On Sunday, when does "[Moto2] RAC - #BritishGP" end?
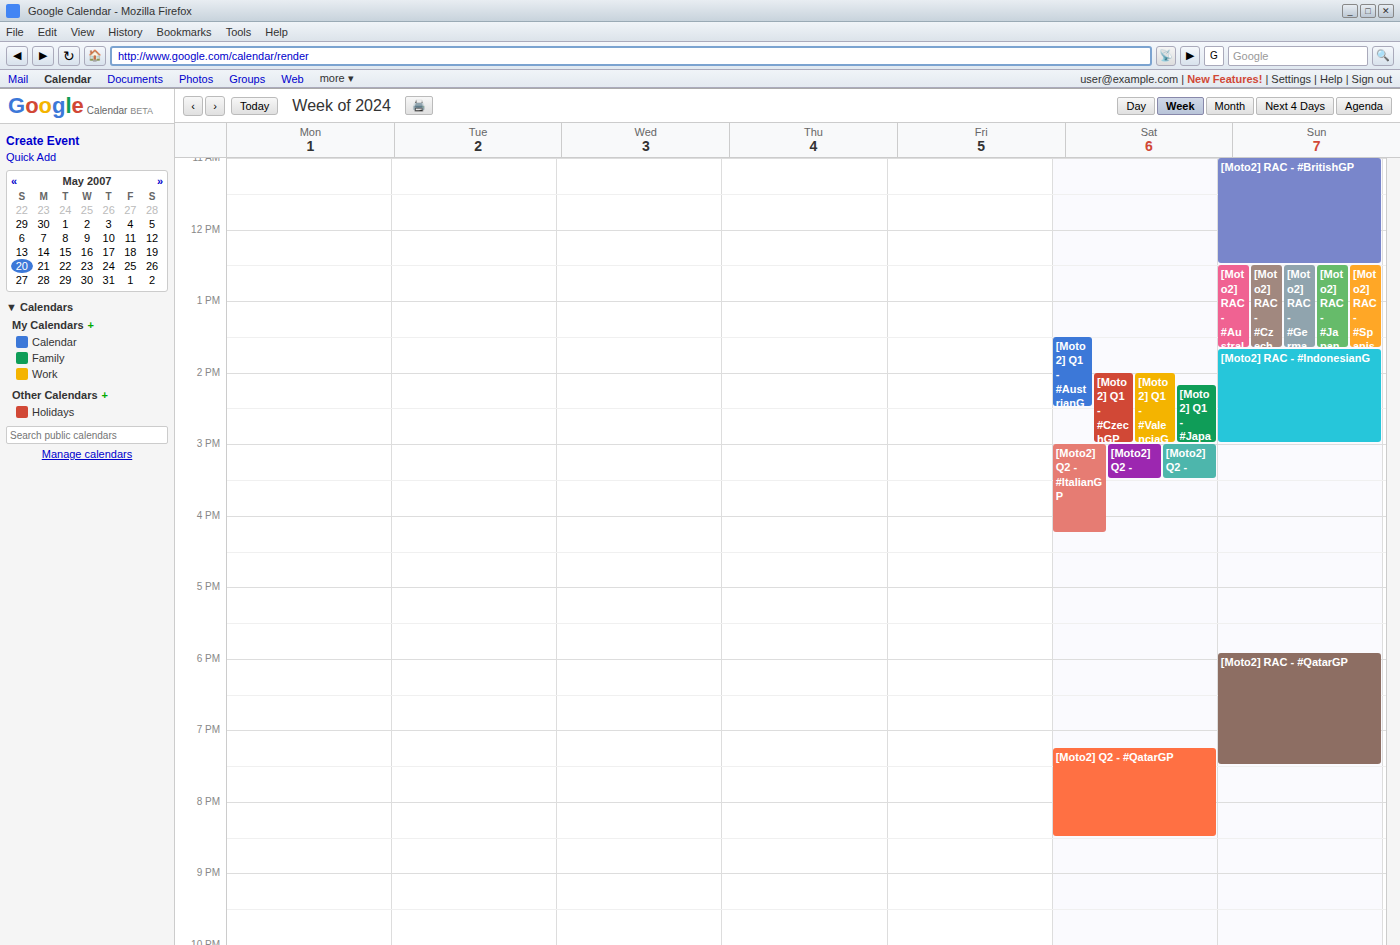
12:30